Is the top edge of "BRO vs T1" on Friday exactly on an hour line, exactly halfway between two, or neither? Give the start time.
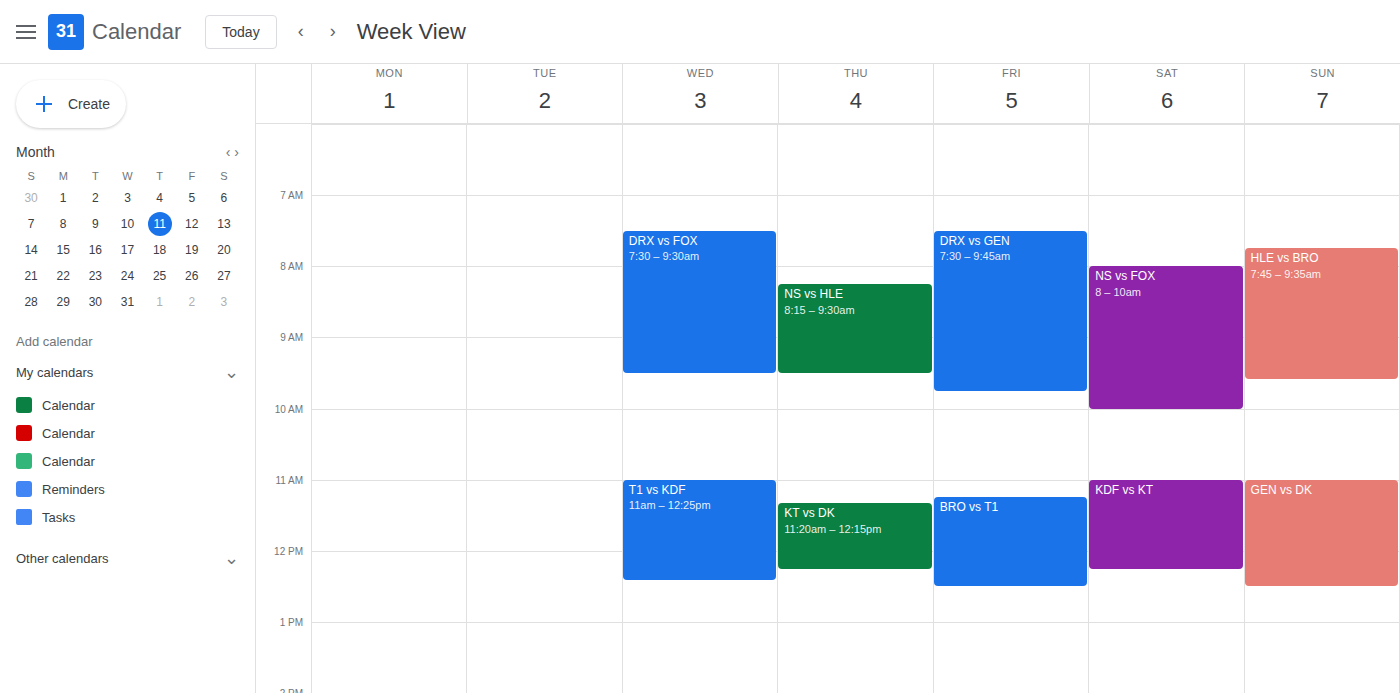
11:15 AM -- neither: a quarter of the way from the 11 AM line to the 12 PM line.